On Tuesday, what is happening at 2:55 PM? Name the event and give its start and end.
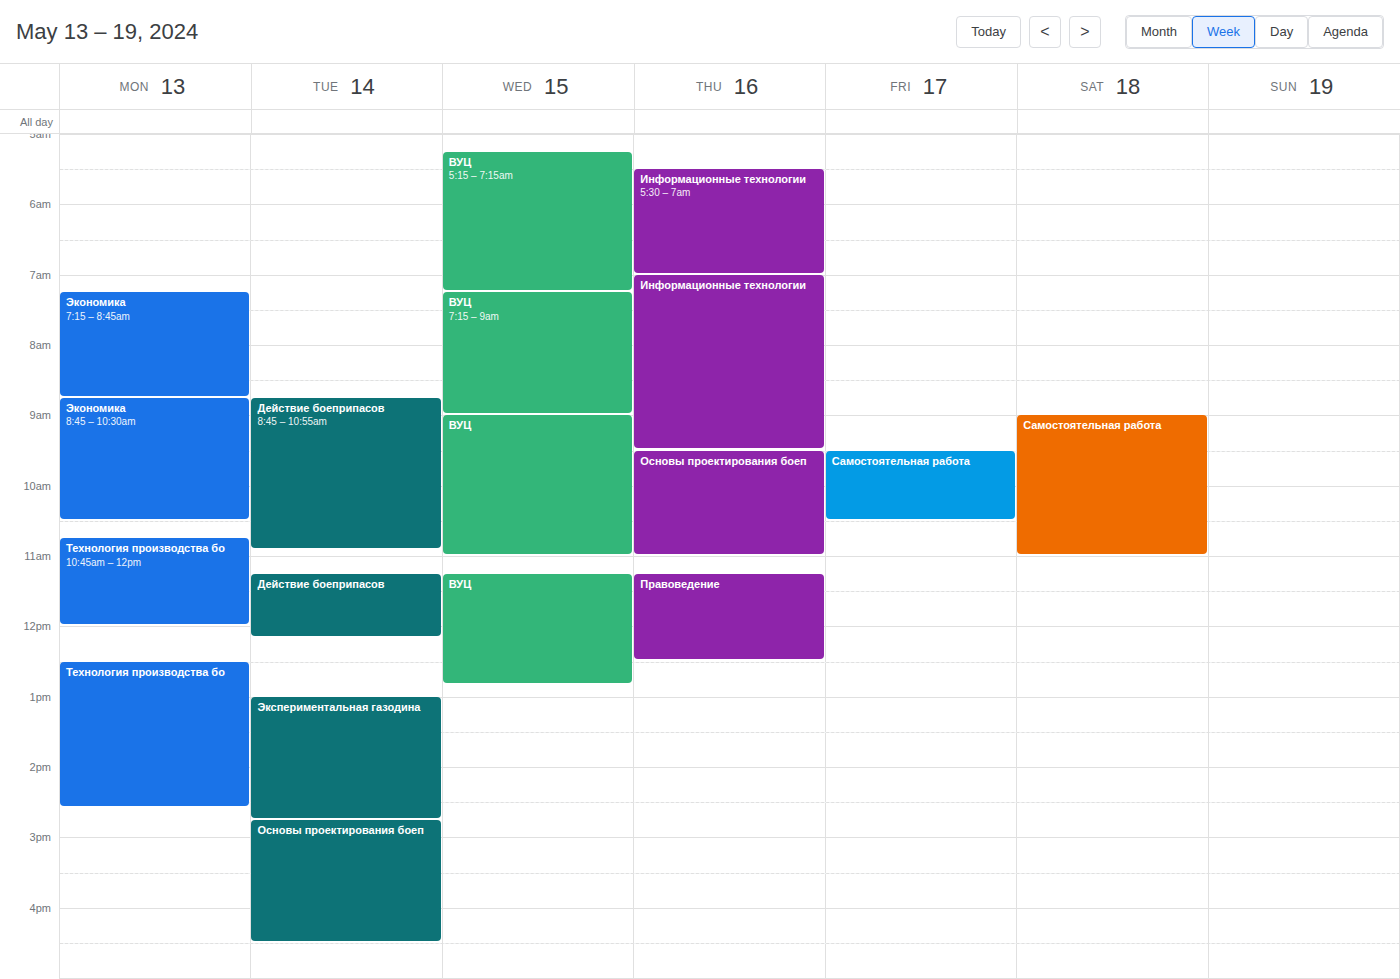
"Основы проектирования боеп", 2:45 PM to 4:30 PM